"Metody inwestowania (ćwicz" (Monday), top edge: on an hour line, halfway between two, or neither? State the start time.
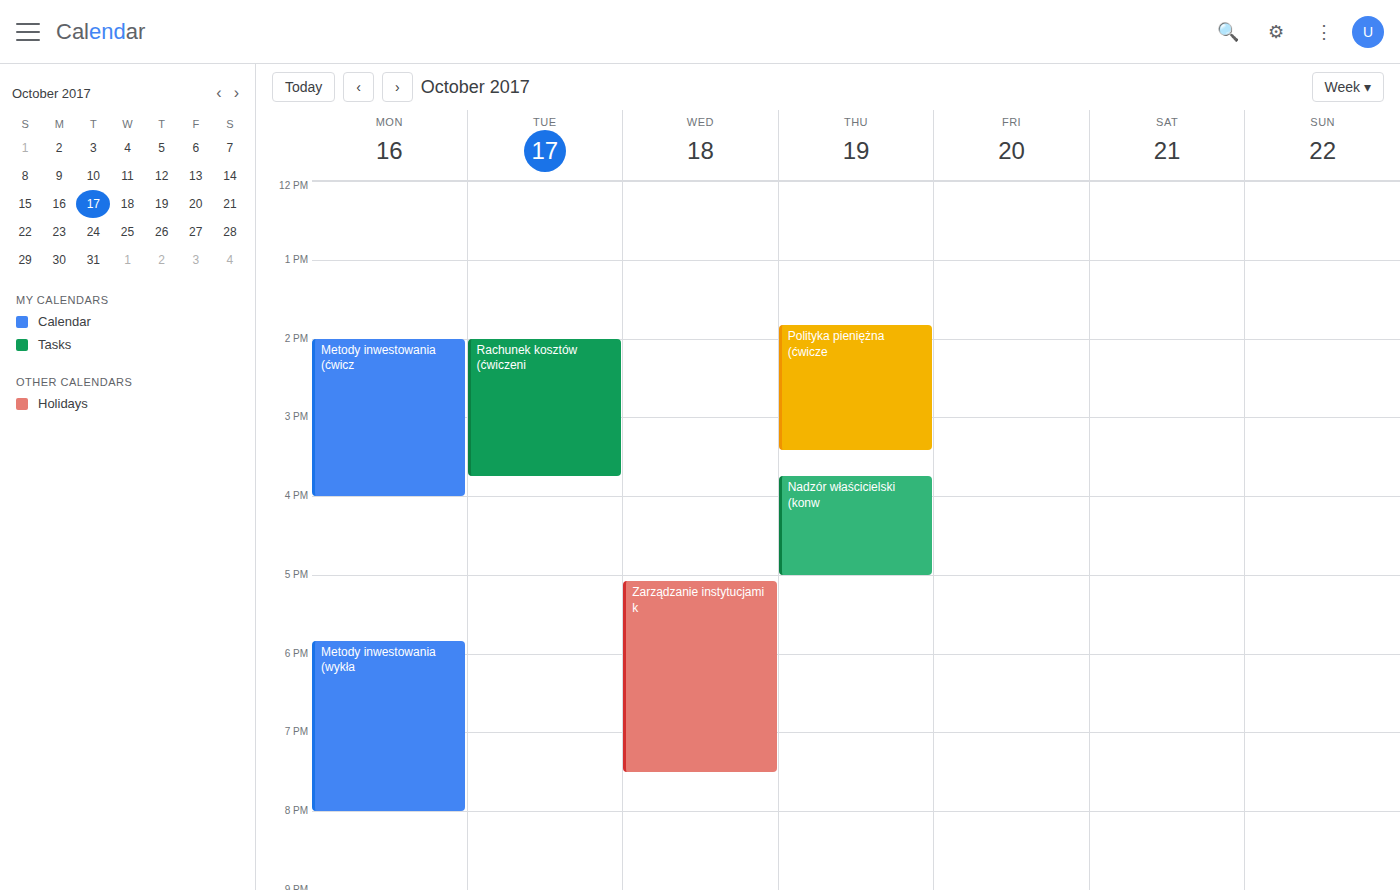
14:00 -- exactly on the 14:00 line.